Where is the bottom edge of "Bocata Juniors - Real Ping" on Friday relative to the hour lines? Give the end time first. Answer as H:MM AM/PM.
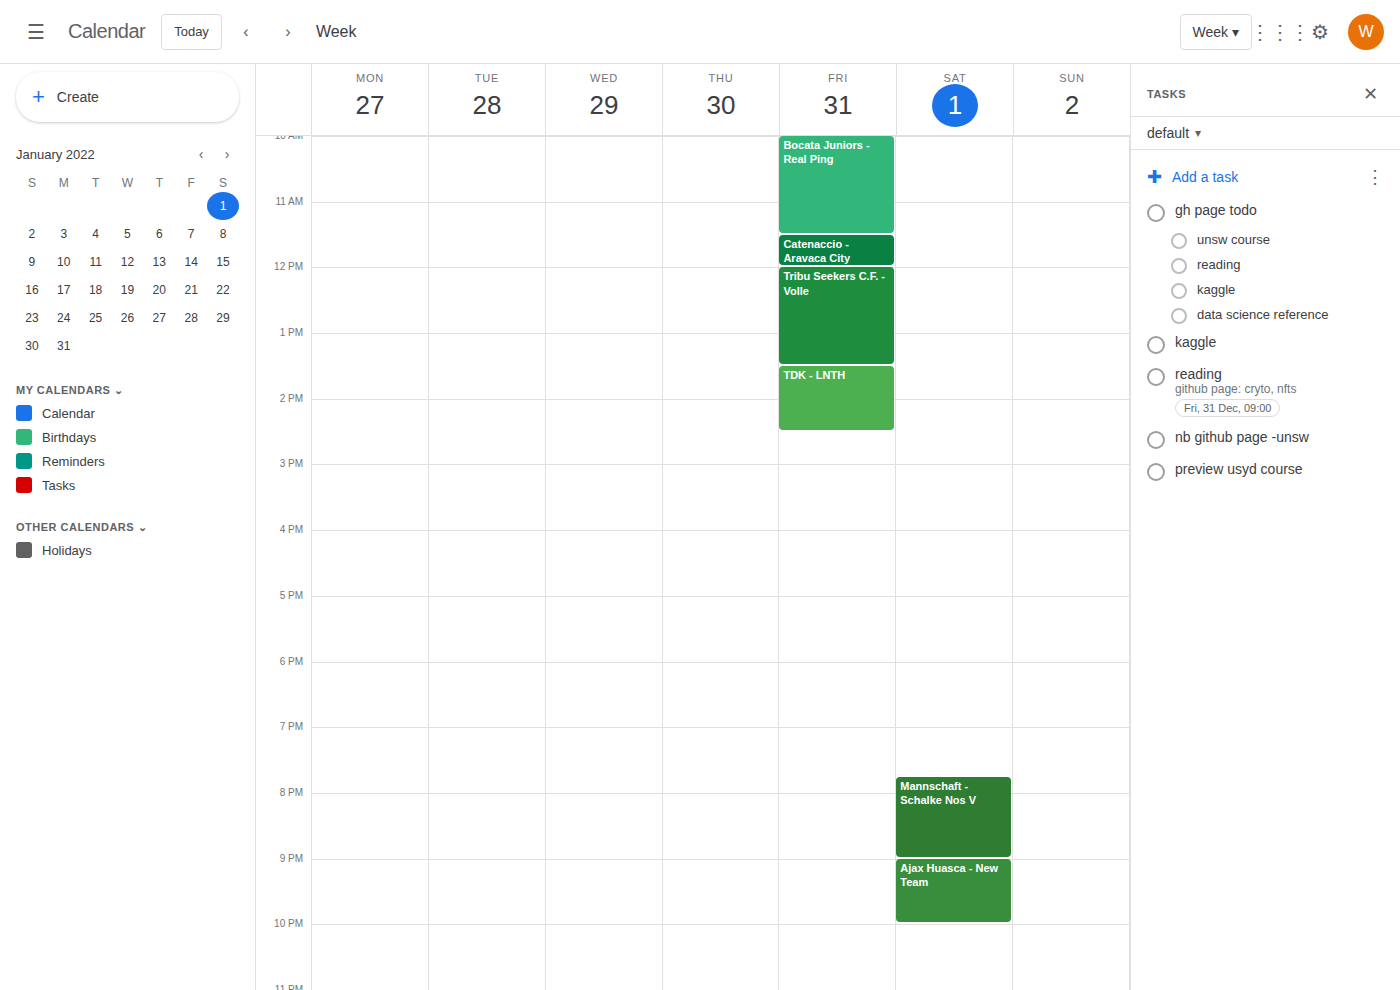
11:30 AM -- halfway between the 11 AM and 12 PM lines.